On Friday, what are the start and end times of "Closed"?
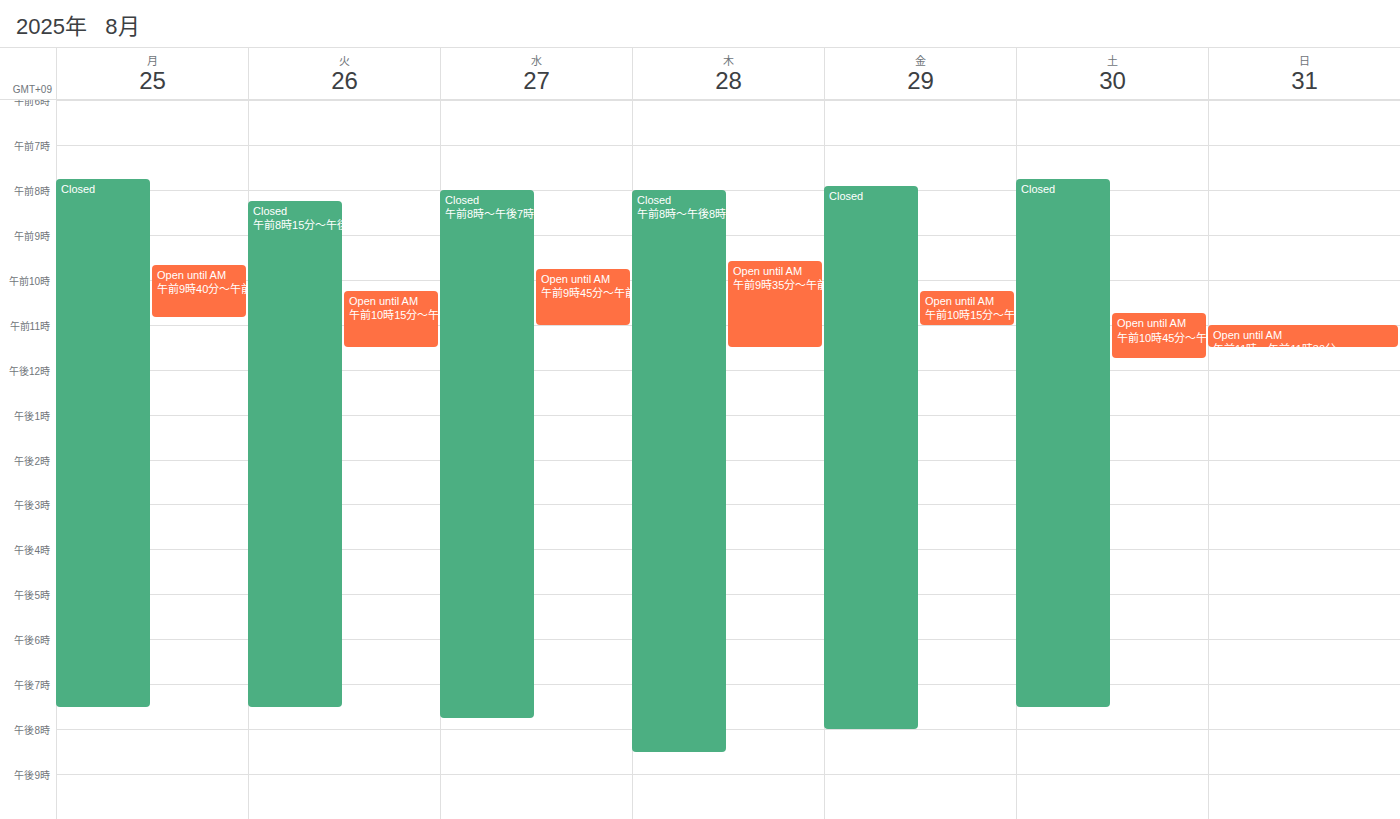
7:55 AM to 8:00 PM